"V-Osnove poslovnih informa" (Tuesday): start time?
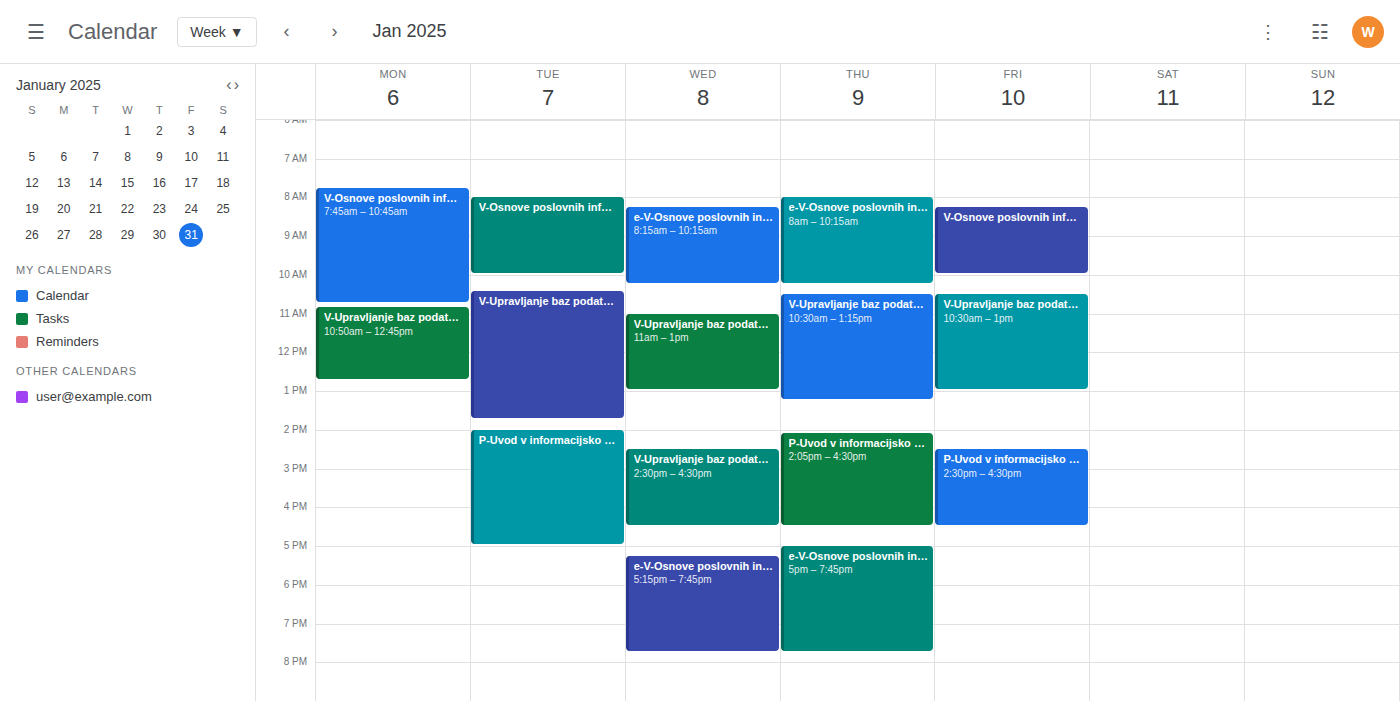
8:00 AM